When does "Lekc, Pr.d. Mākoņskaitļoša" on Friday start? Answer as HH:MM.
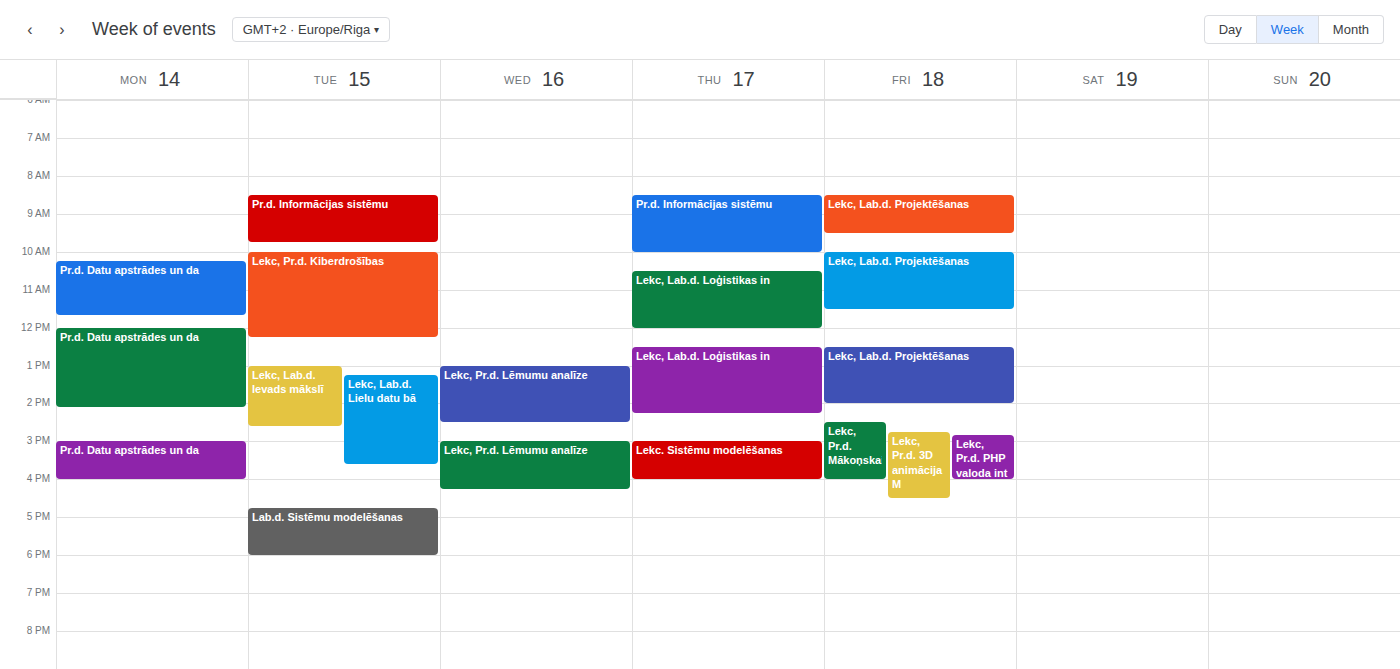
14:30